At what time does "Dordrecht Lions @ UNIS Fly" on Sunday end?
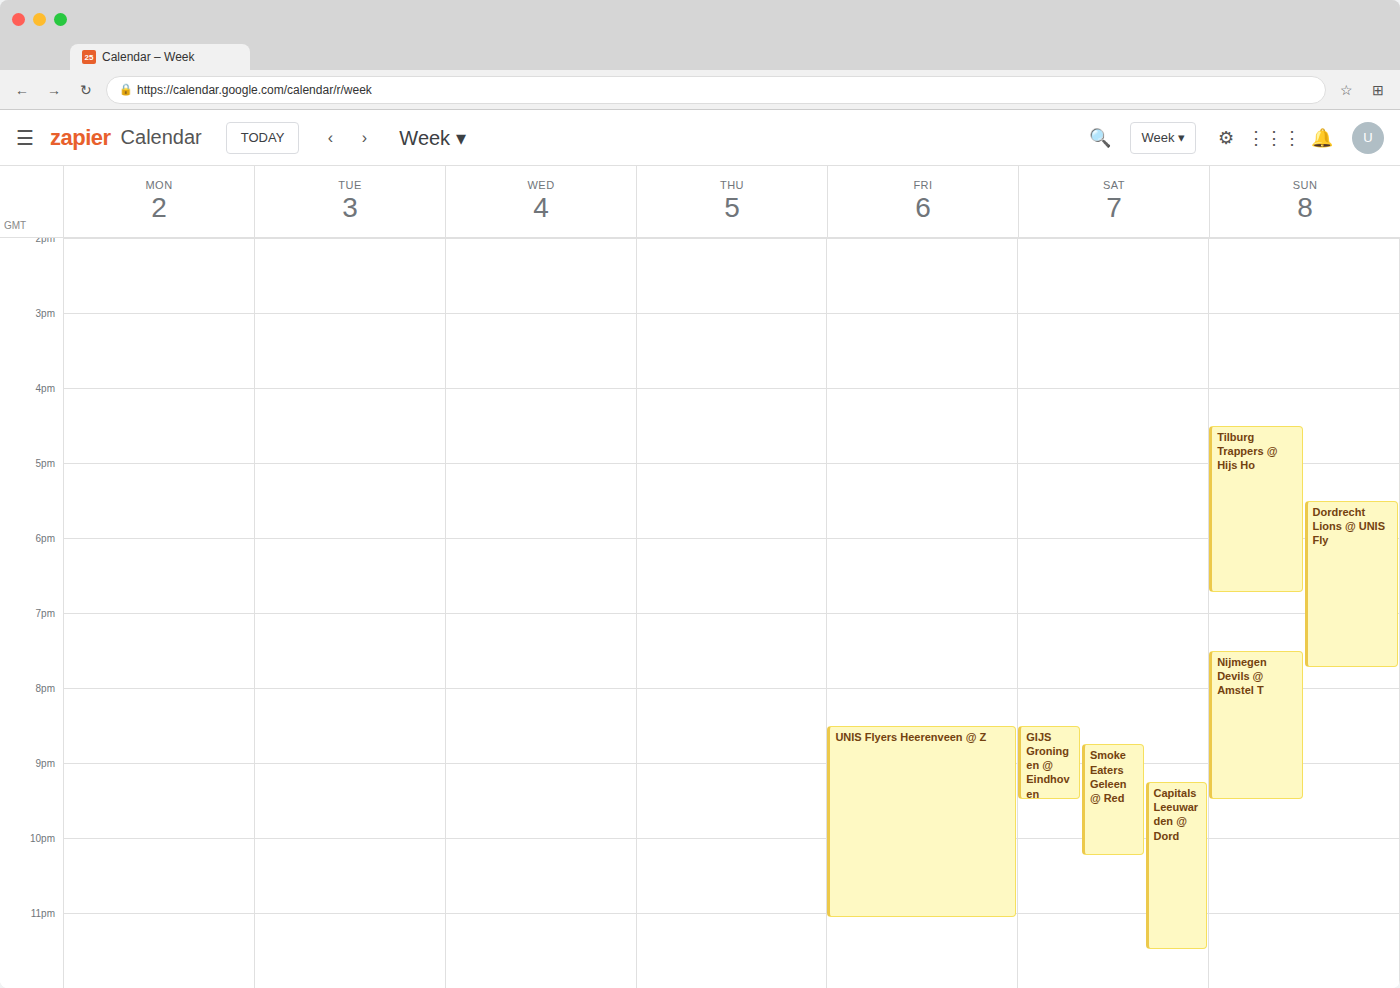
7:45 PM